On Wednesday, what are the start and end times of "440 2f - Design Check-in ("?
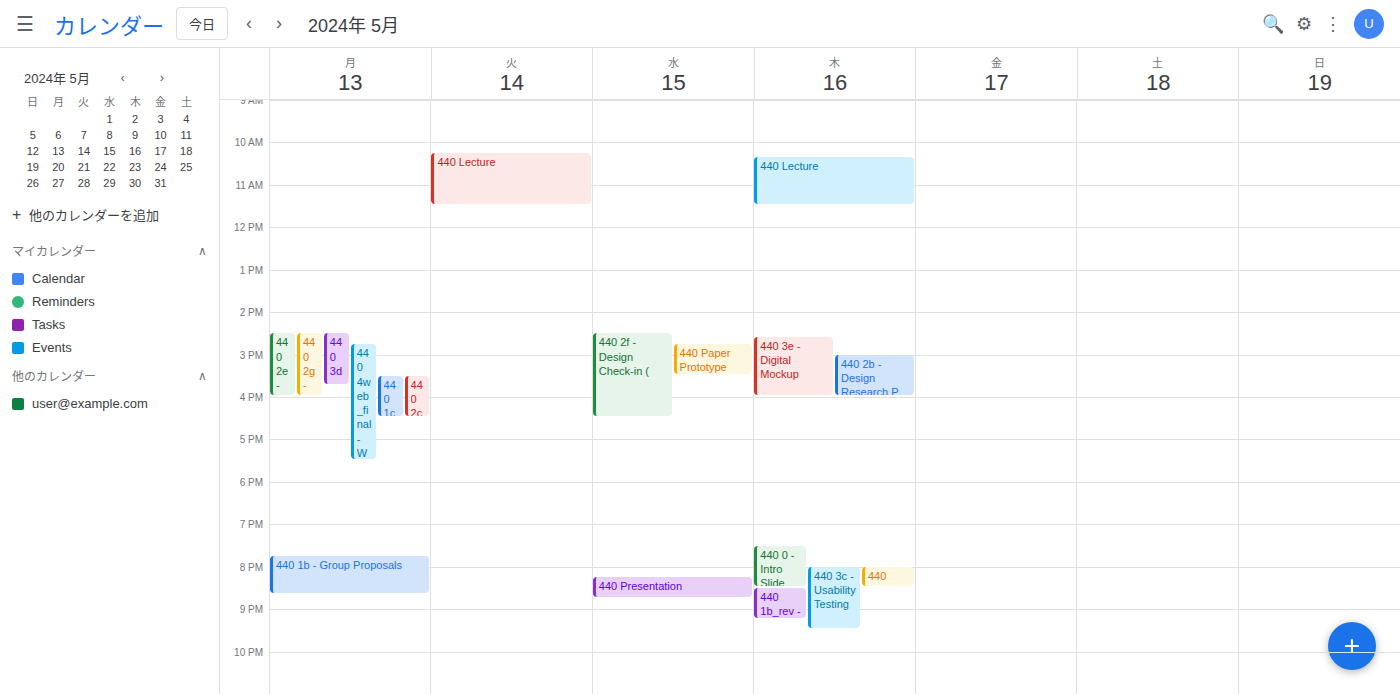
2:30 PM to 4:30 PM